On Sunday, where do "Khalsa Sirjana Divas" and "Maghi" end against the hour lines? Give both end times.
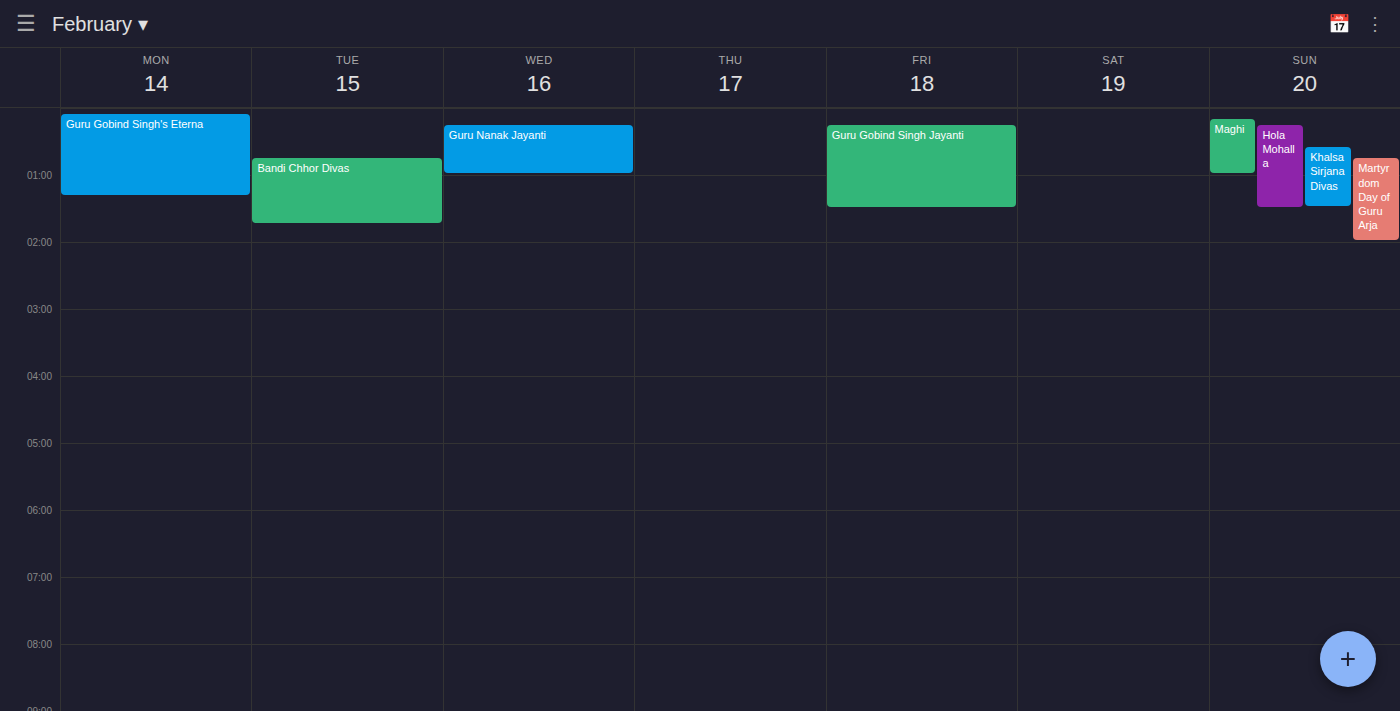
"Khalsa Sirjana Divas": 1:30 AM, halfway between the 1 AM and 2 AM lines. "Maghi": 1:00 AM, exactly on the 1 AM line.